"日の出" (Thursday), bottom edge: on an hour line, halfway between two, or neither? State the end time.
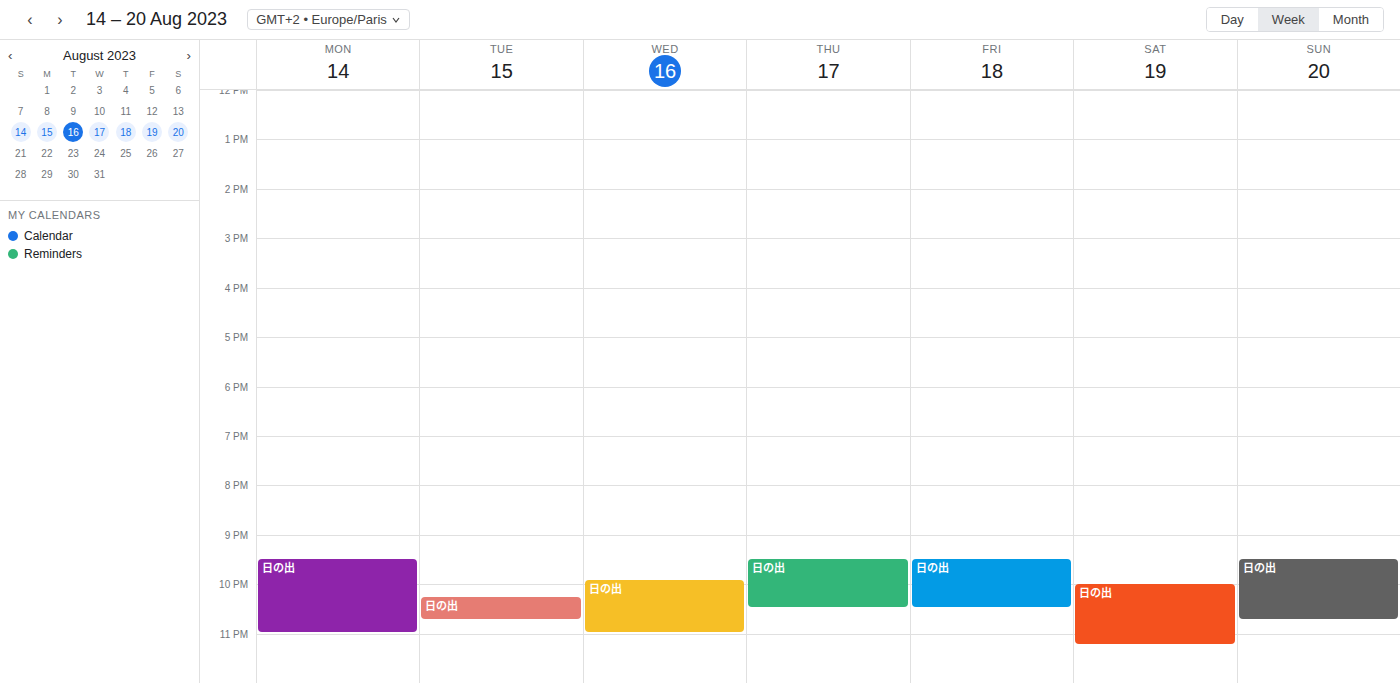
10:30 PM -- halfway between the 10 PM and 11 PM lines.